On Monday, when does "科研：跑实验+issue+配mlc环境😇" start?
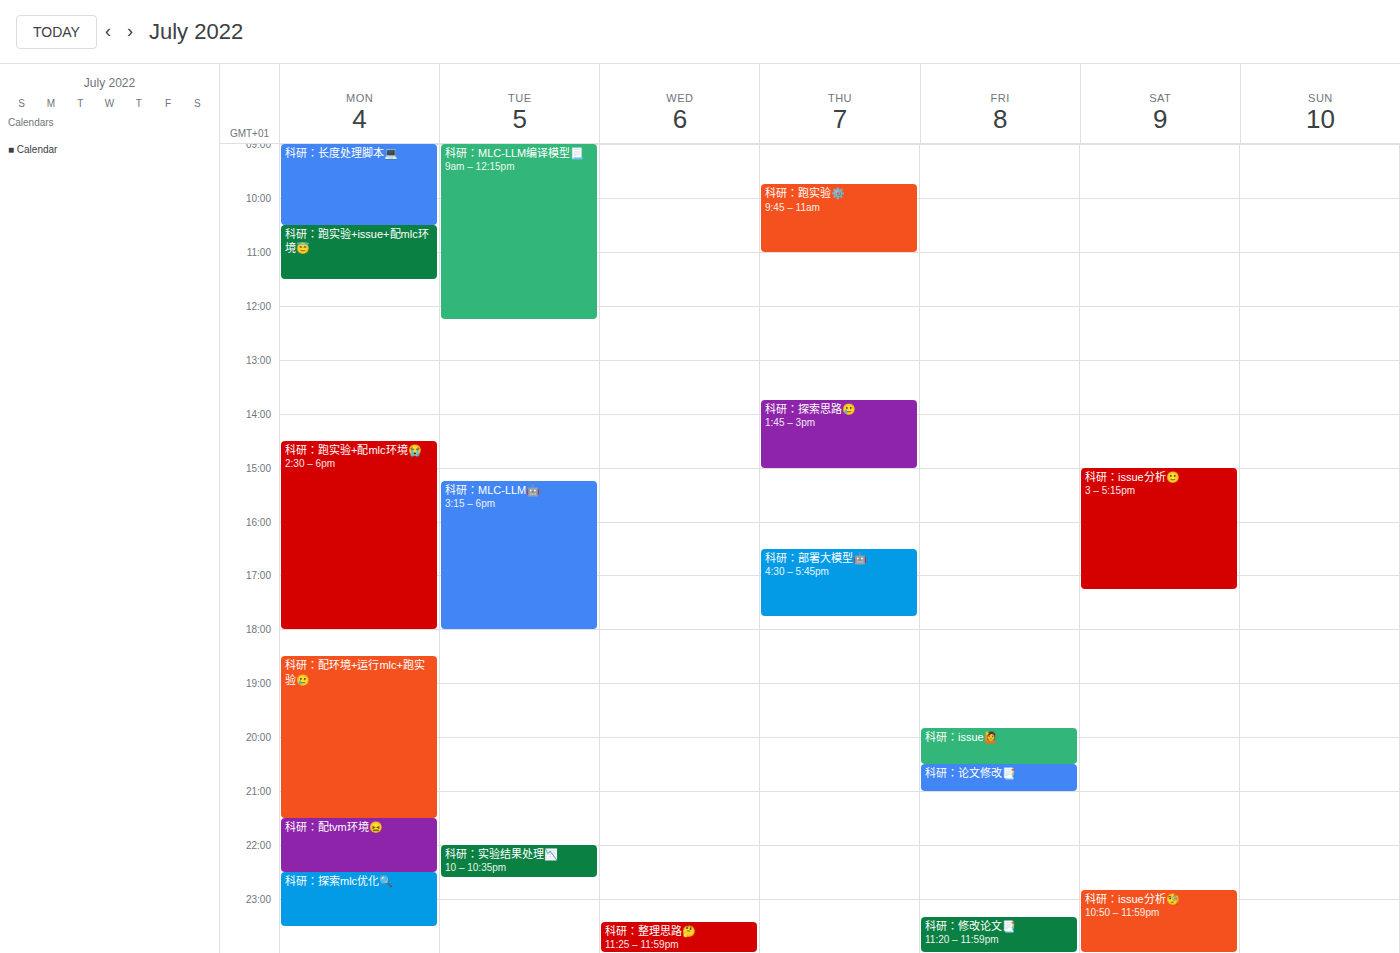
10:30 AM